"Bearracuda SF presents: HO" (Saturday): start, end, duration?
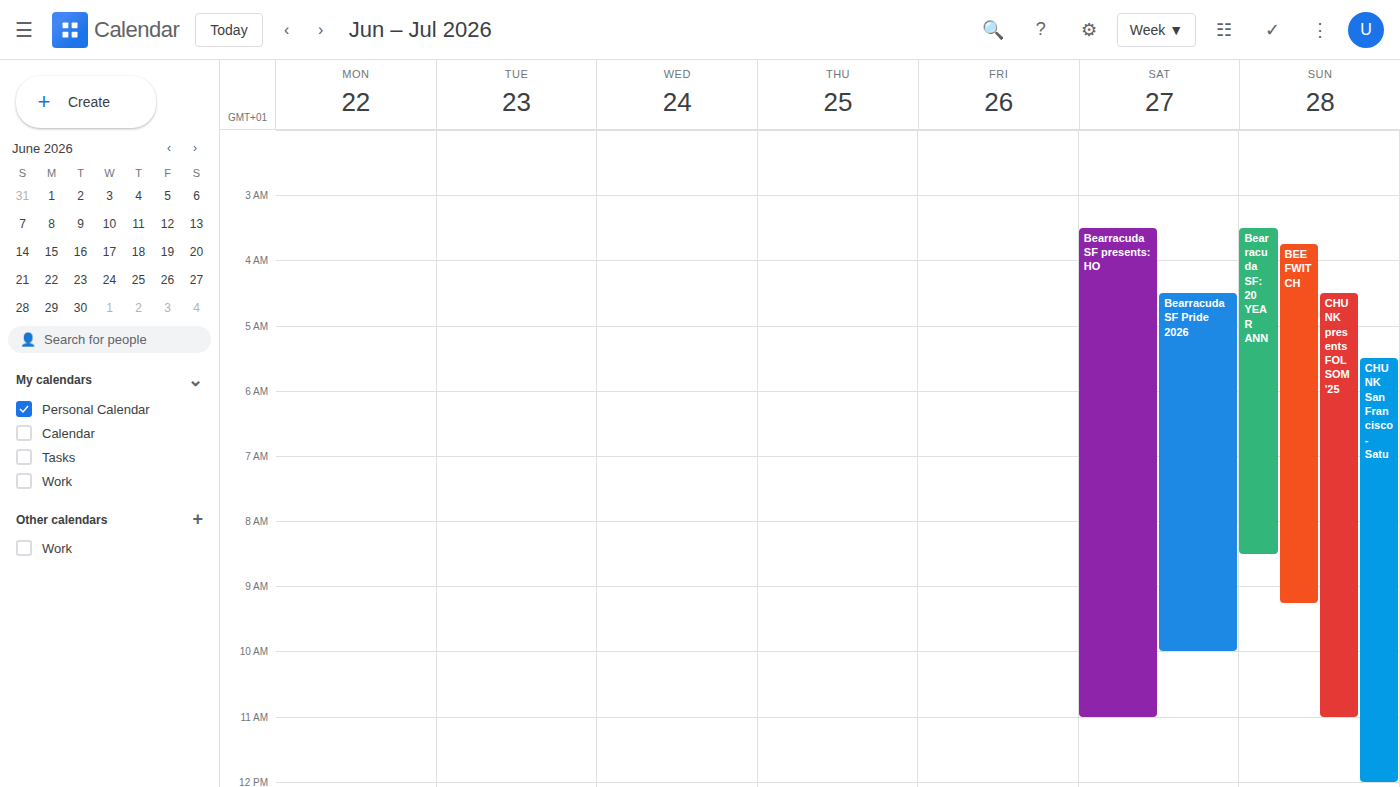
3:30 AM to 11:00 AM, 7 hours 30 minutes